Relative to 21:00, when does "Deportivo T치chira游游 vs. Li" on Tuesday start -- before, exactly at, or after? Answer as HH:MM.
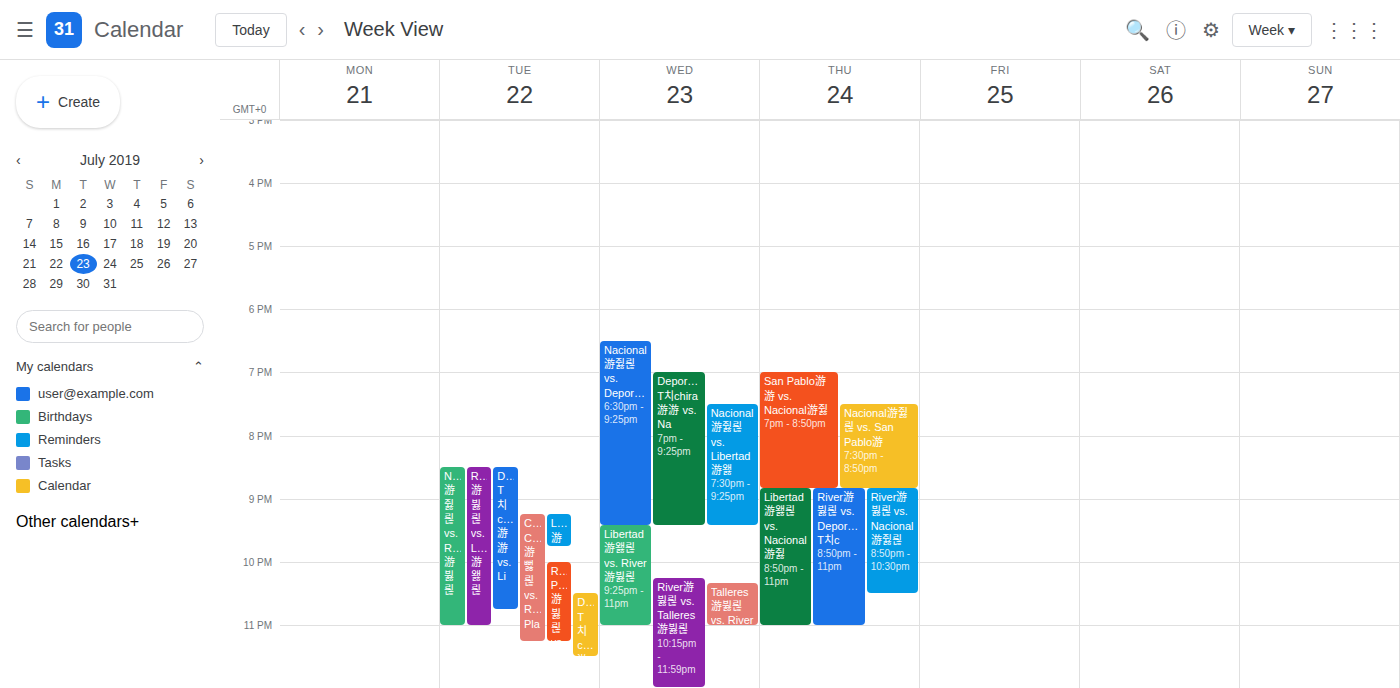
20:30 -- before 21:00, 30 minutes above the 21:00 line.